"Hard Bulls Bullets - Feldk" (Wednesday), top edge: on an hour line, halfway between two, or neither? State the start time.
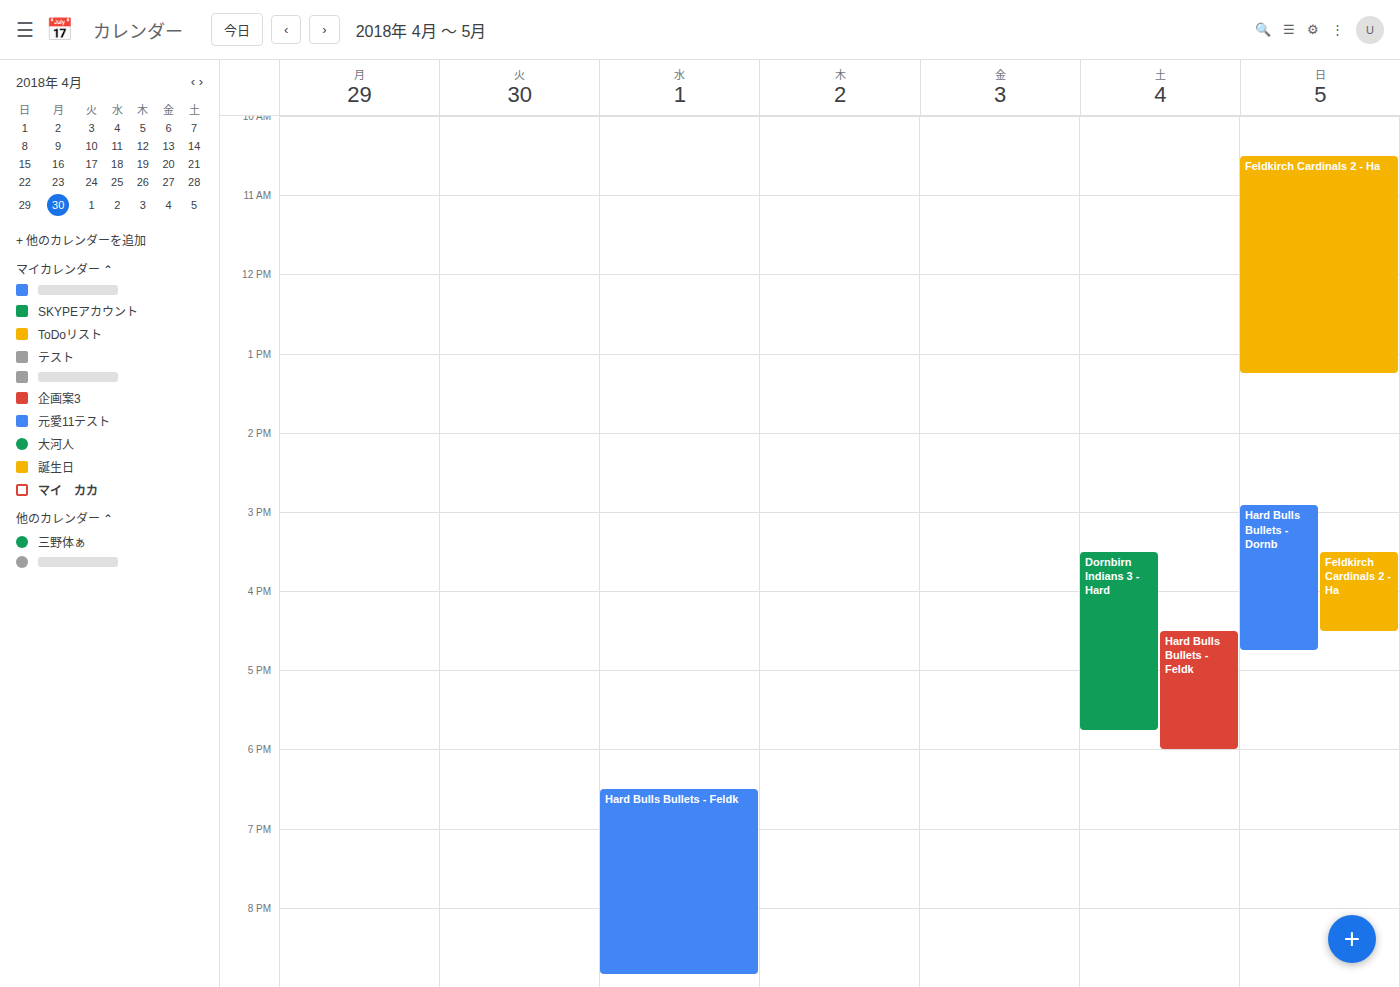
6:30 PM -- halfway between the 6 PM and 7 PM lines.